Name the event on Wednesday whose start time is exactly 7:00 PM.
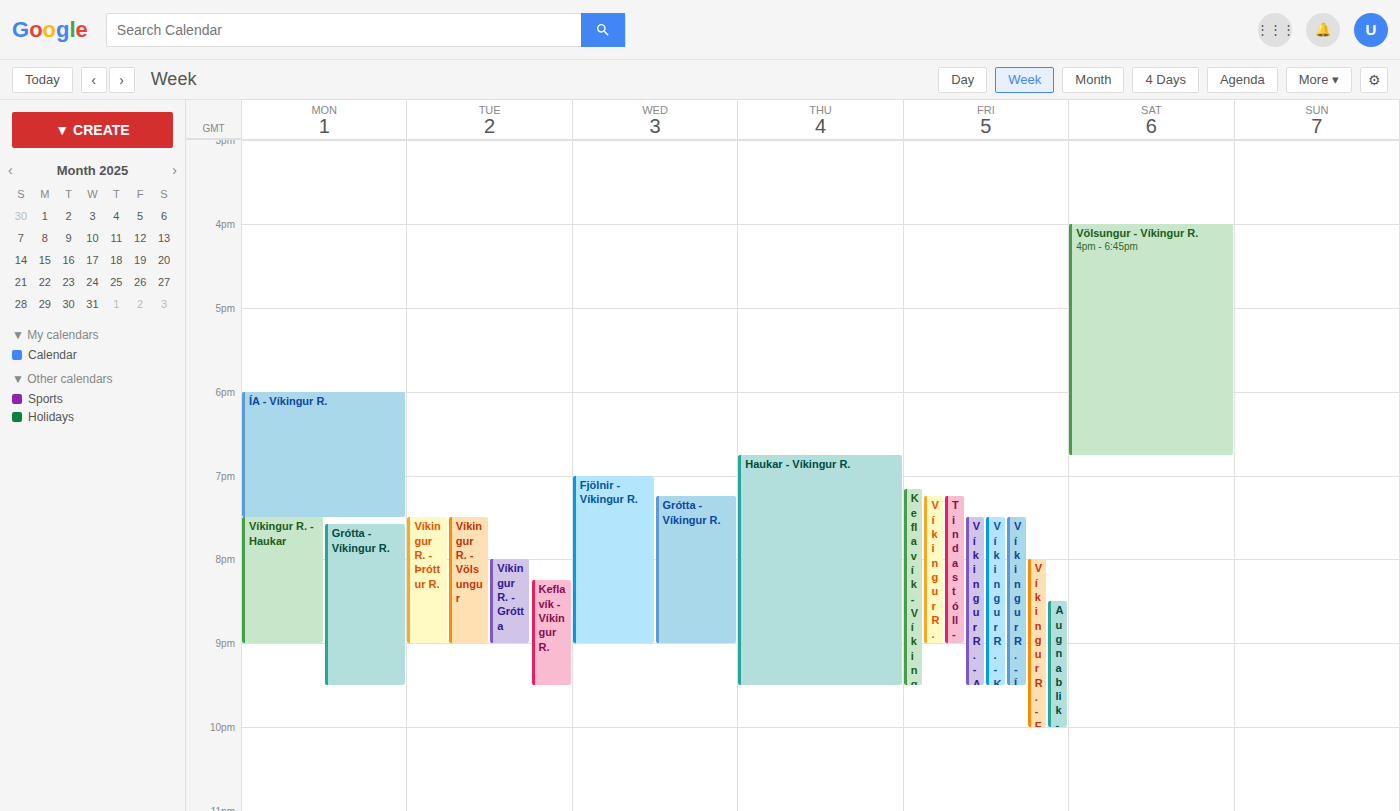
"Fjölnir - Víkingur R."